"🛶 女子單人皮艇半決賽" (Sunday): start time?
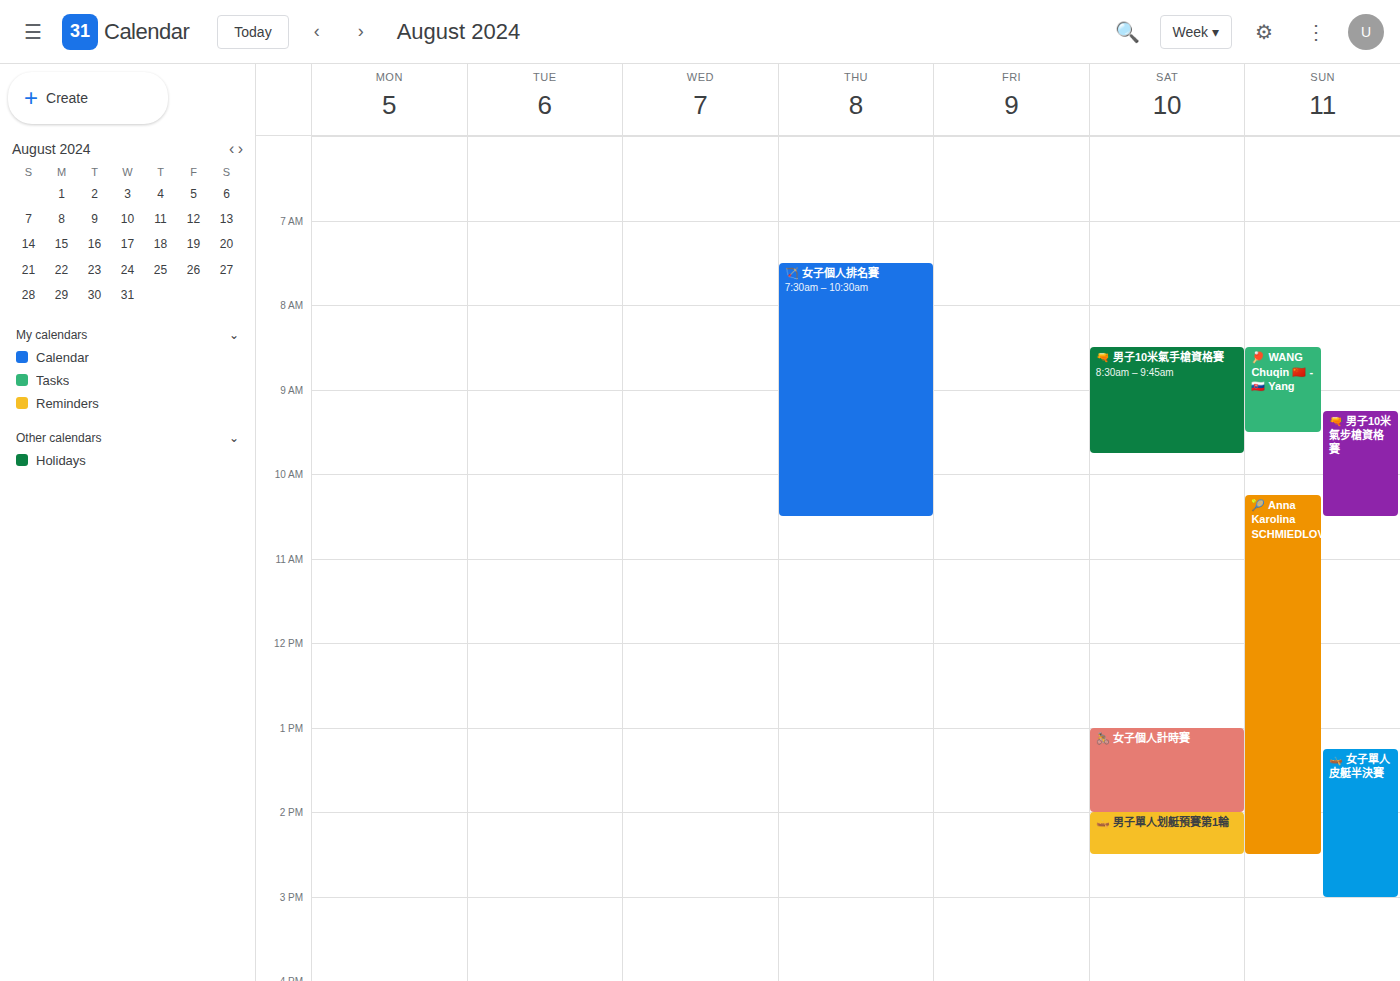
1:15 PM